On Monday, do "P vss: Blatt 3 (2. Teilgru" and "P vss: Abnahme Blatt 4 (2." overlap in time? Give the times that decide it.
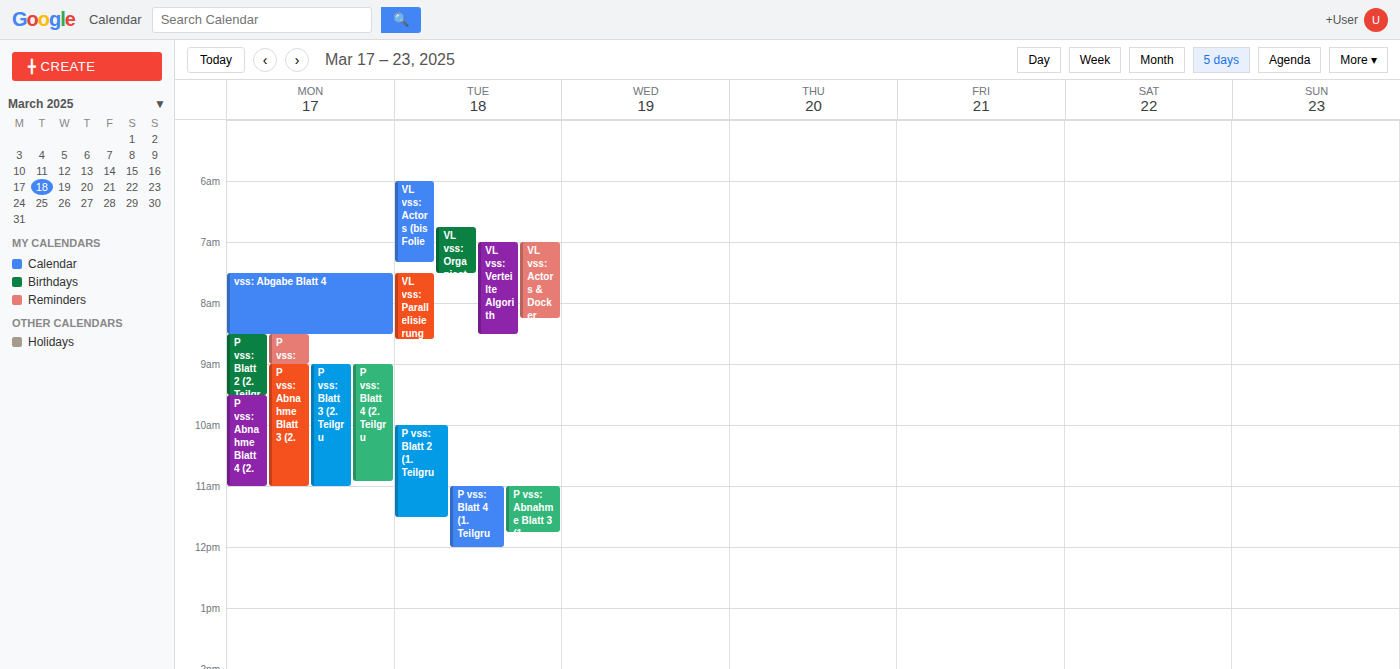
"P vss: Abnahme Blatt 4 (2." runs 09:30 to 11:00, inside "P vss: Blatt 3 (2. Teilgru" -- they overlap.